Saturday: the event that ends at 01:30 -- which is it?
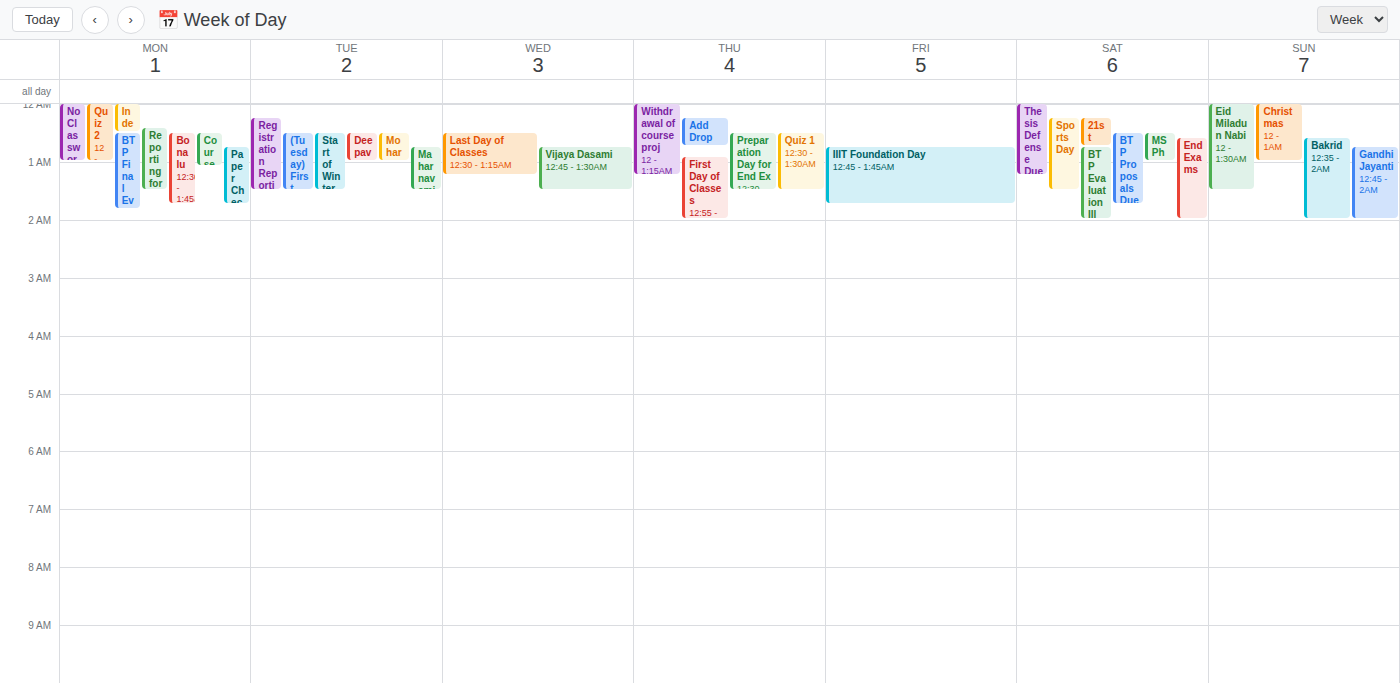
"Sports Day"